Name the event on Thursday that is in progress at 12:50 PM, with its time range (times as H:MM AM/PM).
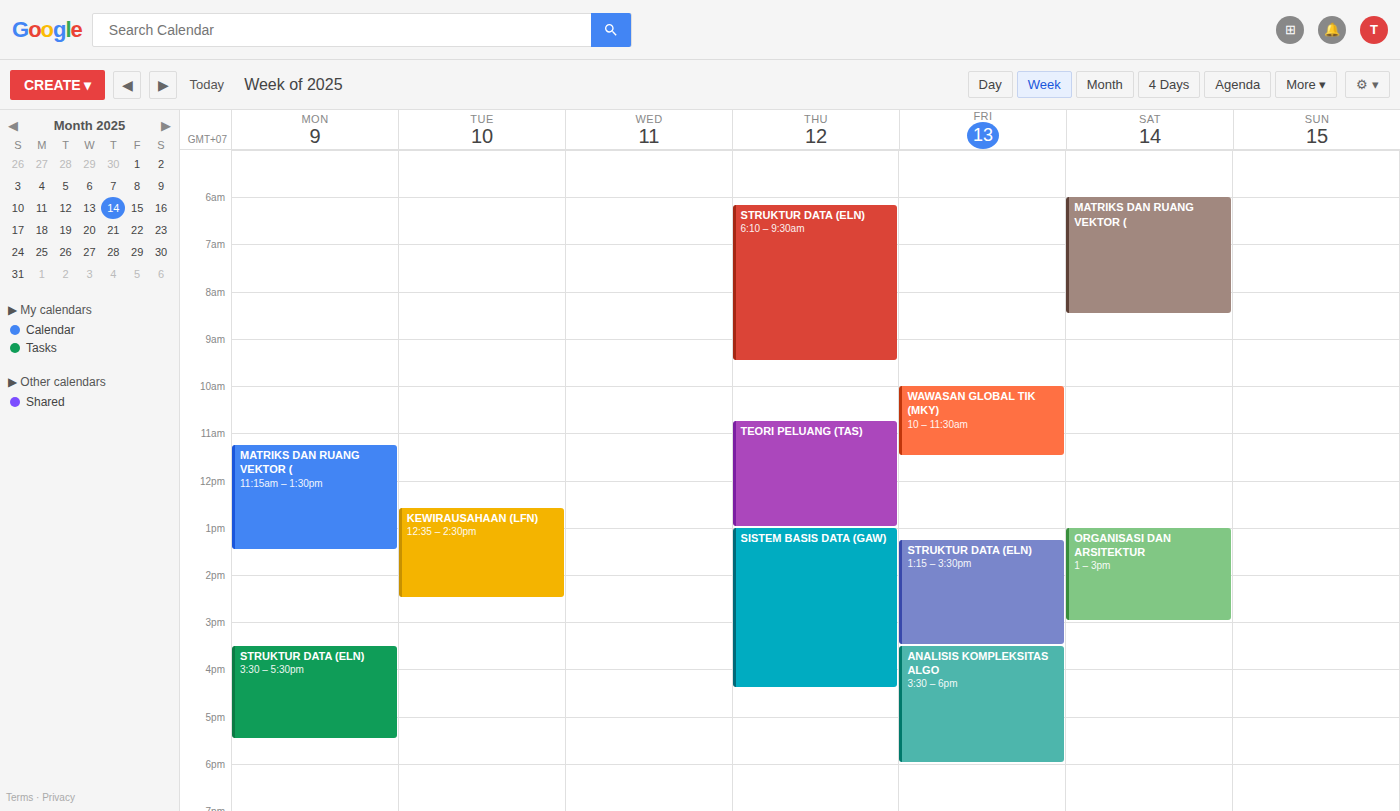
"TEORI PELUANG (TAS)", 10:45 AM to 1:00 PM